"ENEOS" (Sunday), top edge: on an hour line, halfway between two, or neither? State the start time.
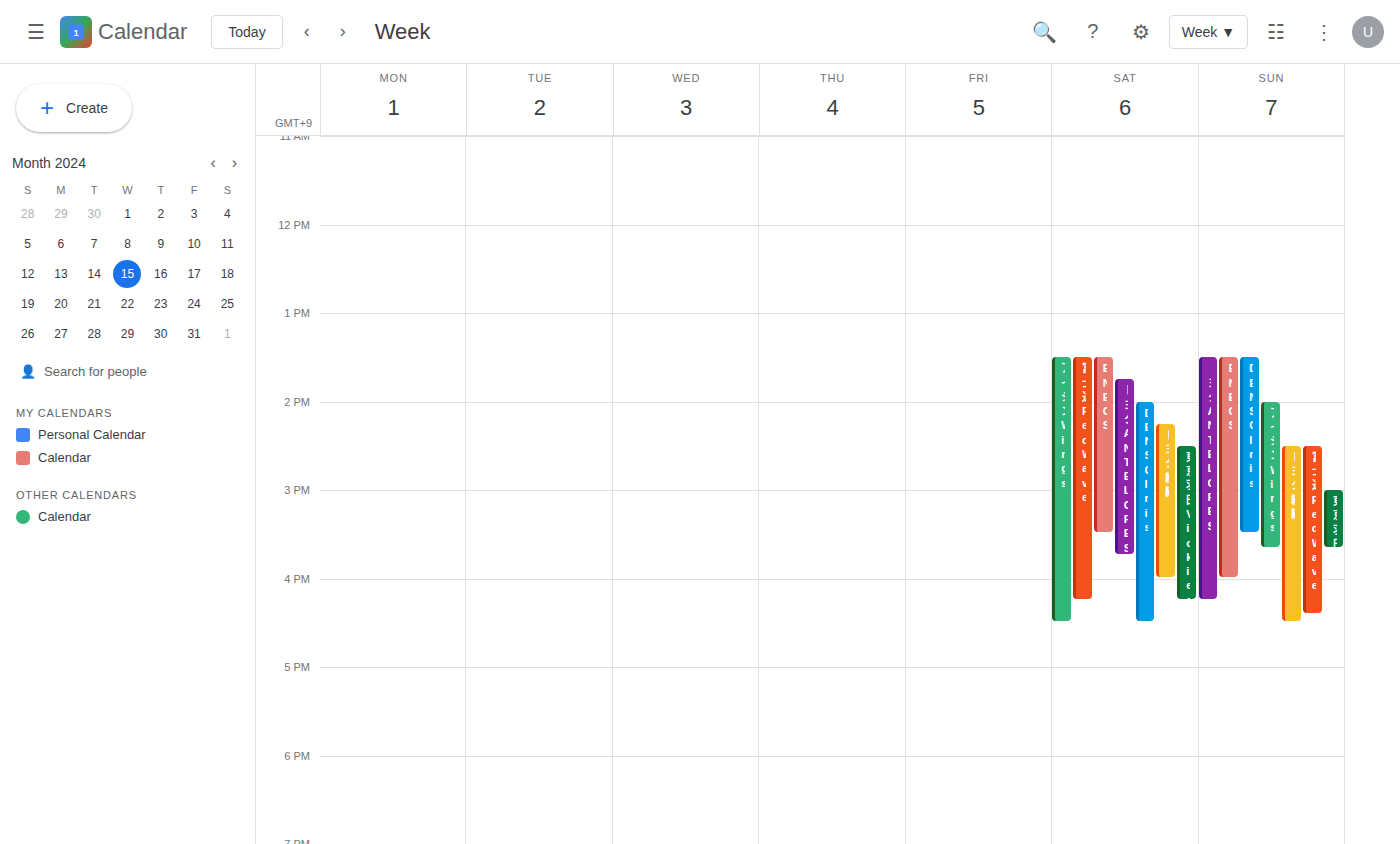
1:30 PM -- halfway between the 1 PM and 2 PM lines.